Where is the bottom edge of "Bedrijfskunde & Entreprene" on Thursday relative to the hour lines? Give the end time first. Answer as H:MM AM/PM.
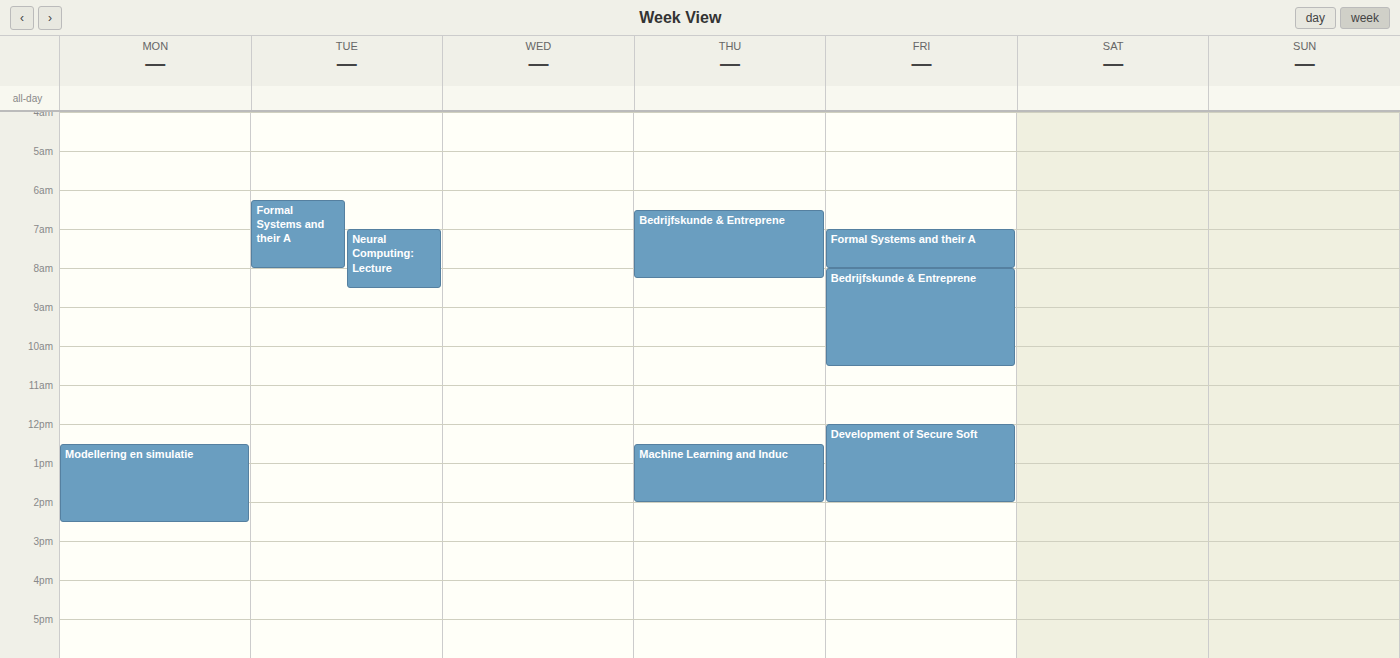
8:15 AM -- neither: a quarter of the way from the 8 AM line to the 9 AM line.